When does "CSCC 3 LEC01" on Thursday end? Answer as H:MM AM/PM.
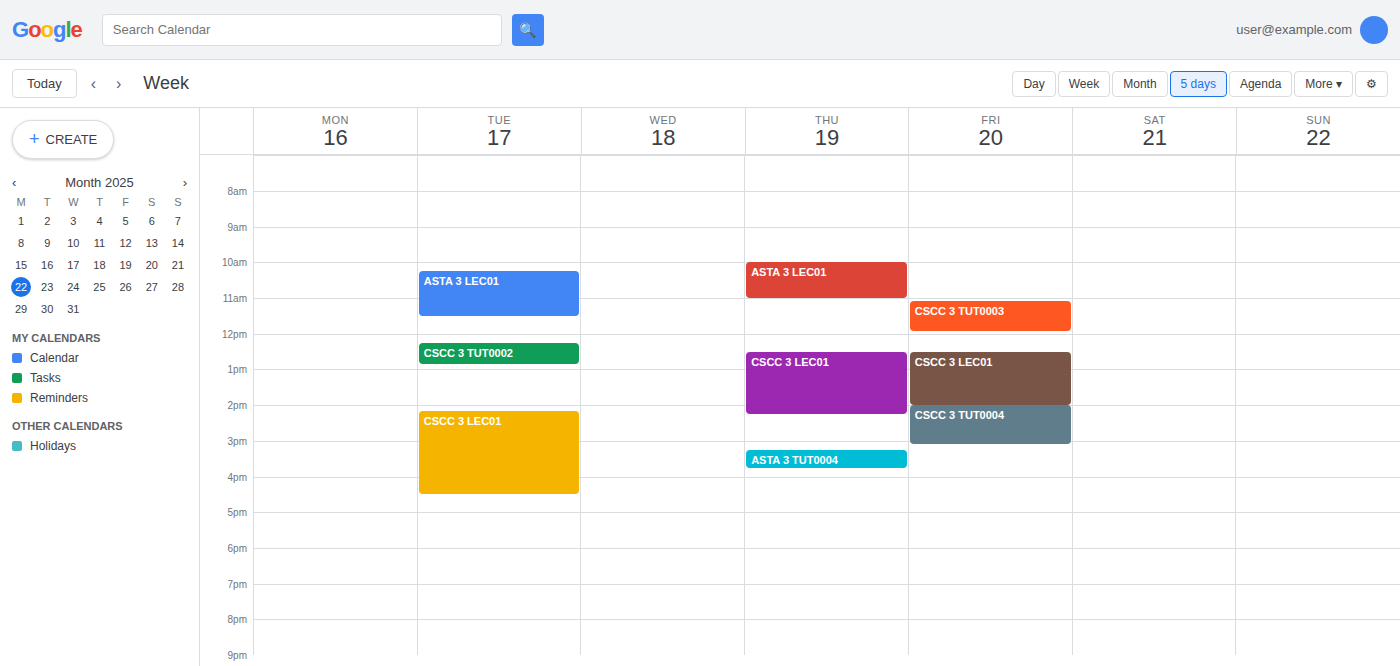
2:15 PM